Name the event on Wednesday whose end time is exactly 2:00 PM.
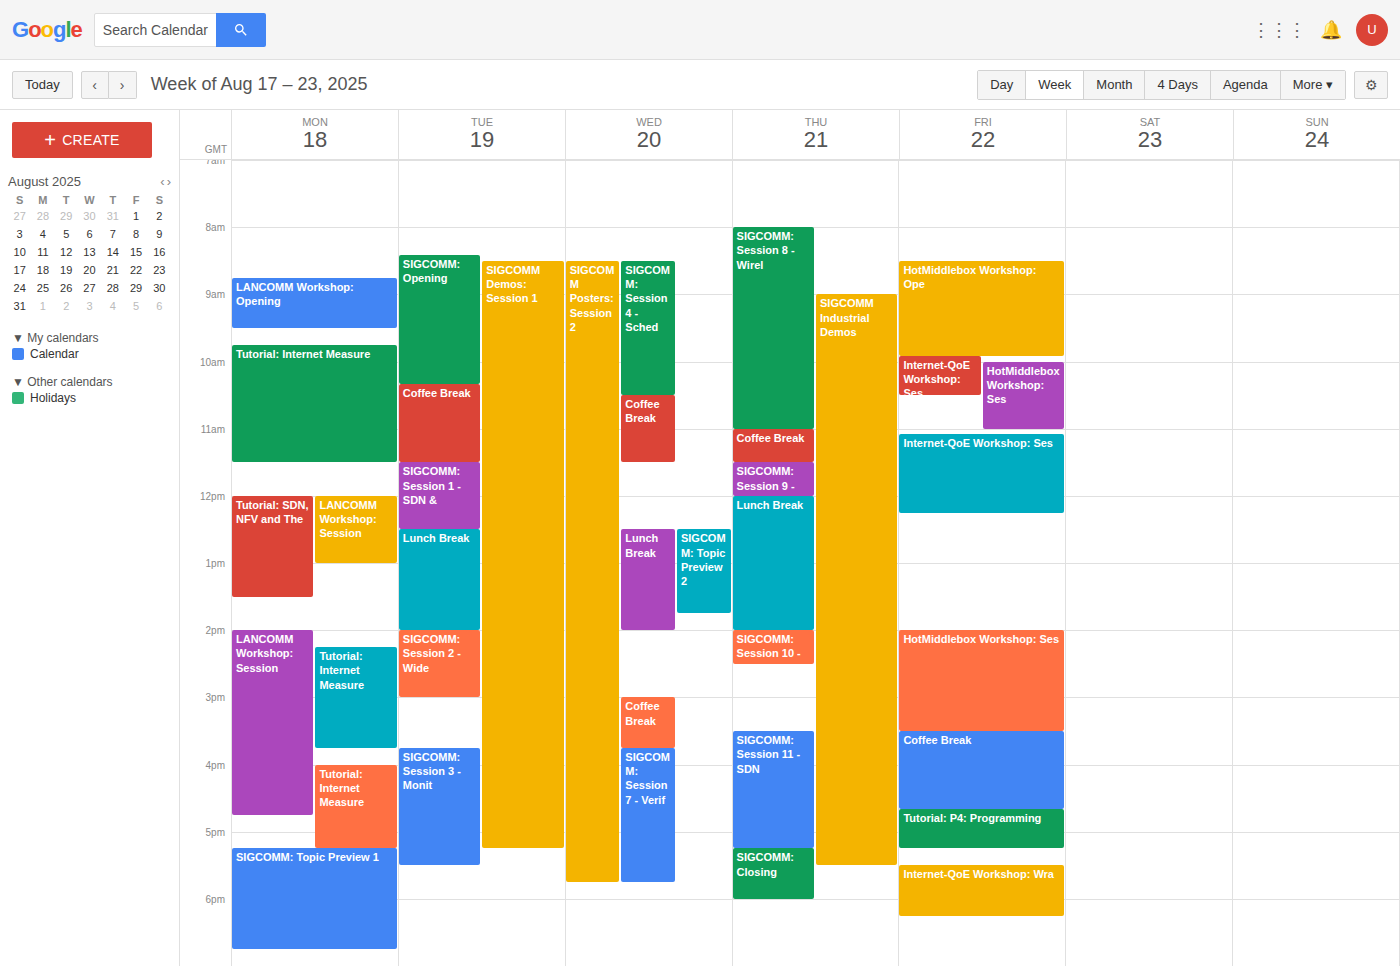
"Lunch Break"